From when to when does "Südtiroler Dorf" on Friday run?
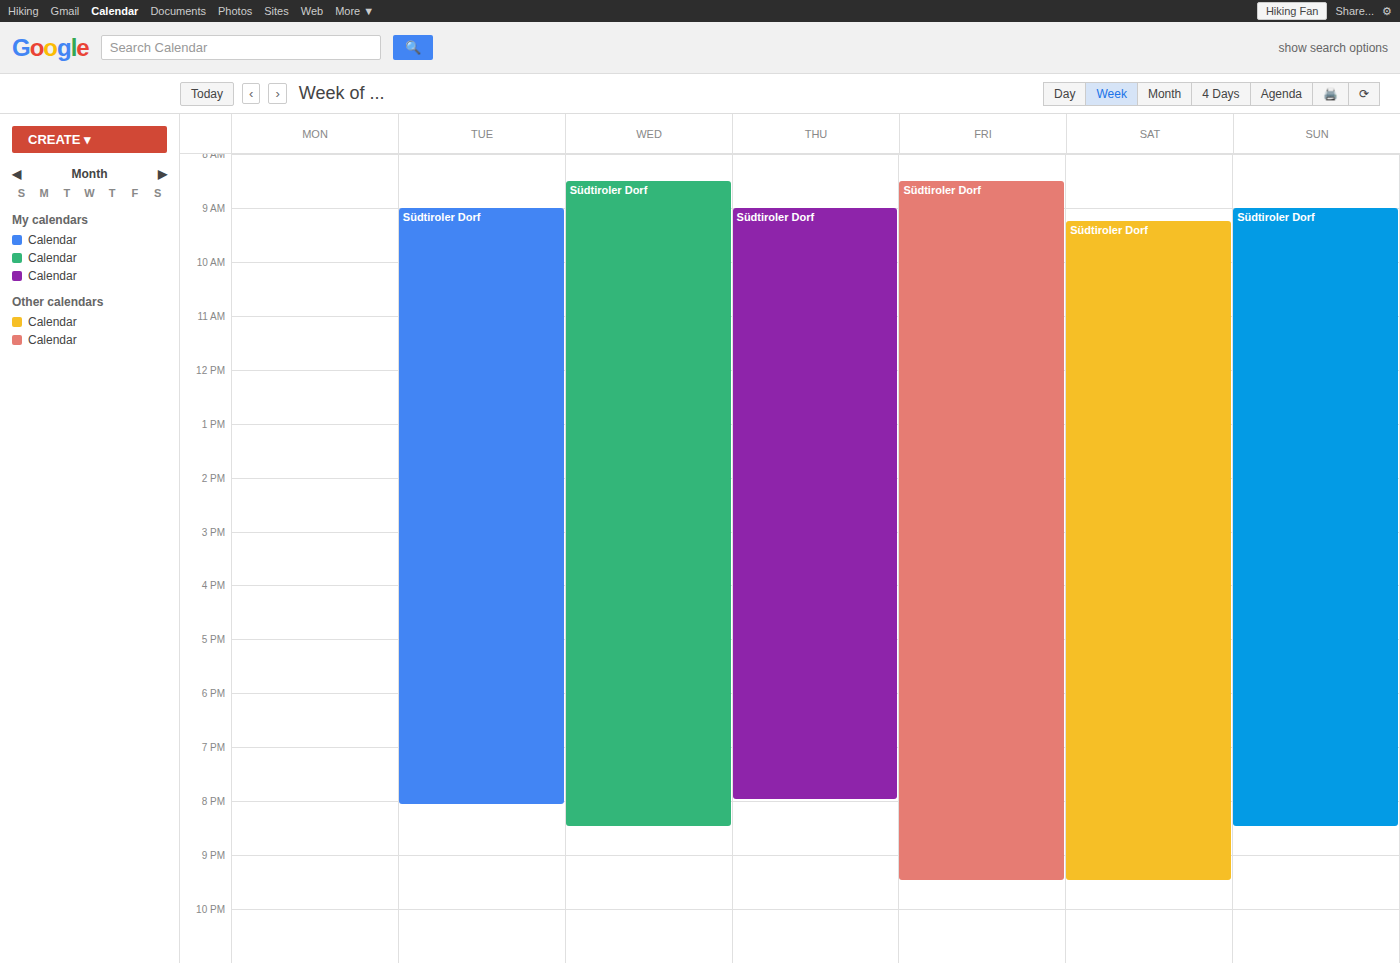
8:30 AM to 9:30 PM